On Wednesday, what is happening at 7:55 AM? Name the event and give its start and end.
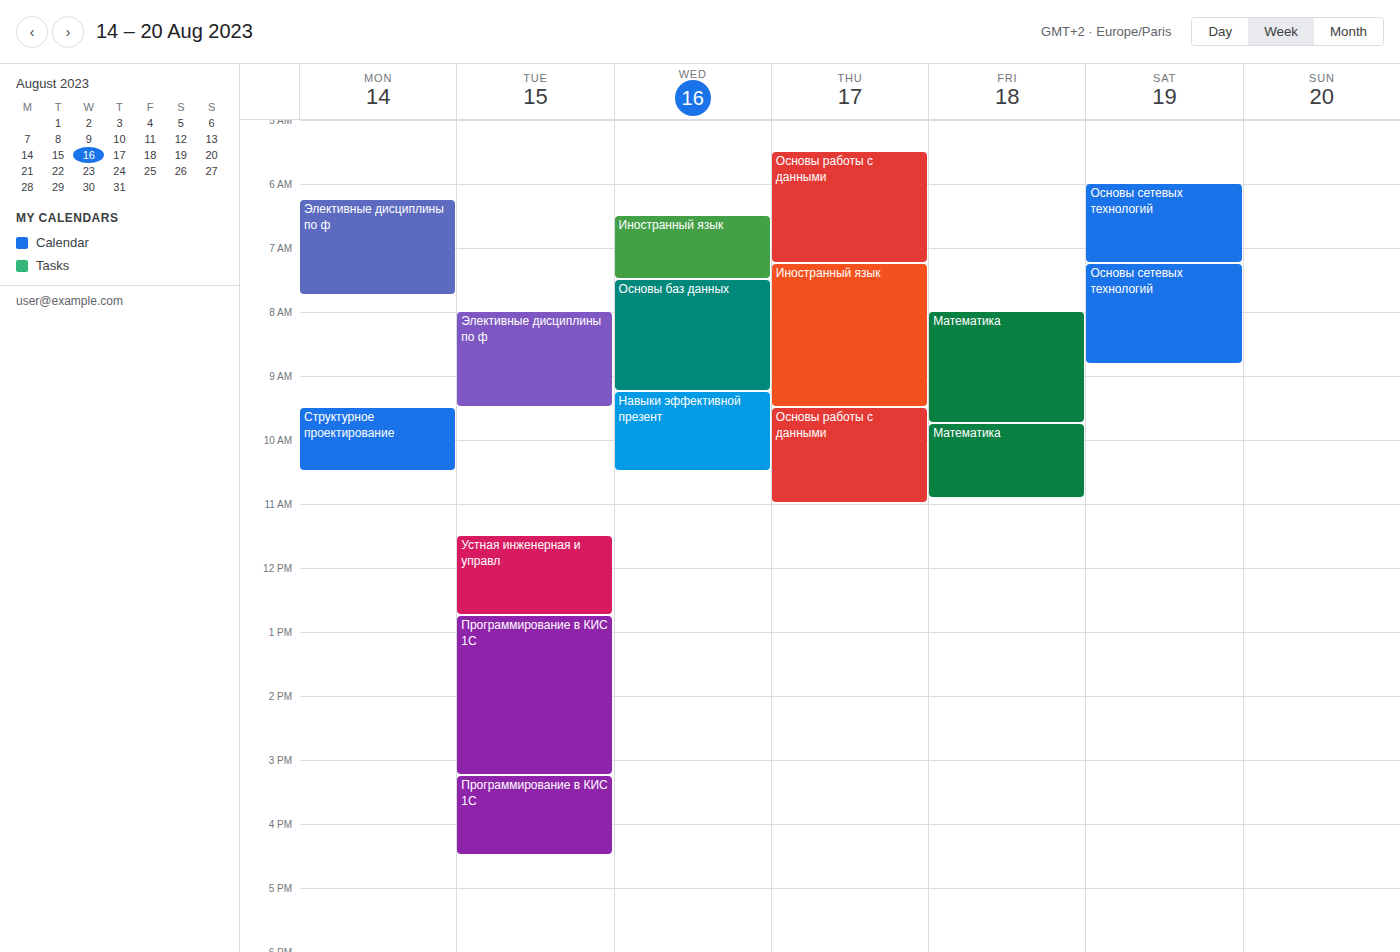
"Основы баз данных", 7:30 AM to 9:15 AM